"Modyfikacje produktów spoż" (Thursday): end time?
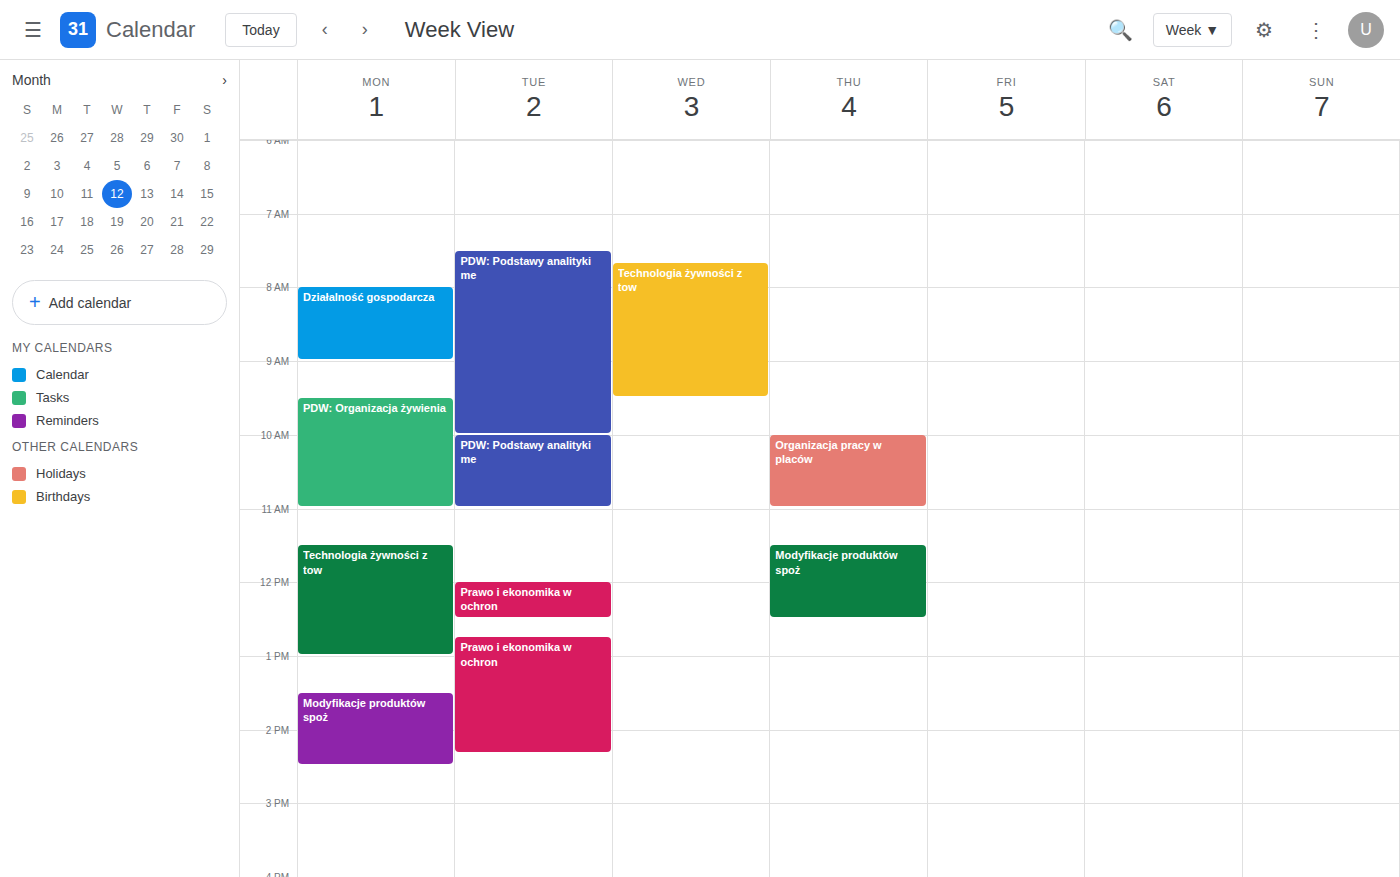
12:30 PM